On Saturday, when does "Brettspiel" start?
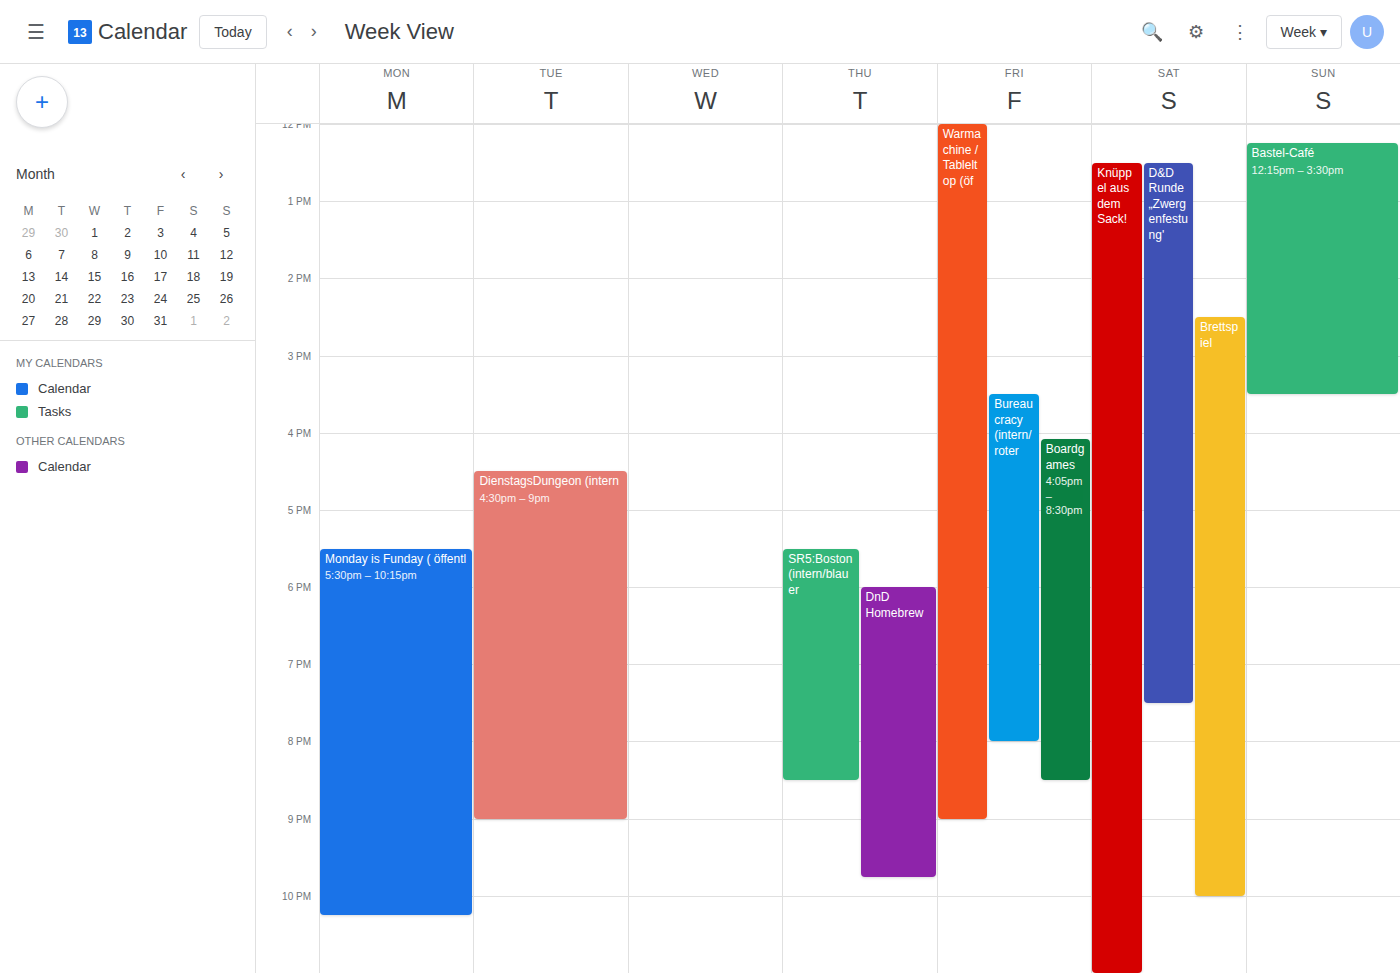
2:30 PM